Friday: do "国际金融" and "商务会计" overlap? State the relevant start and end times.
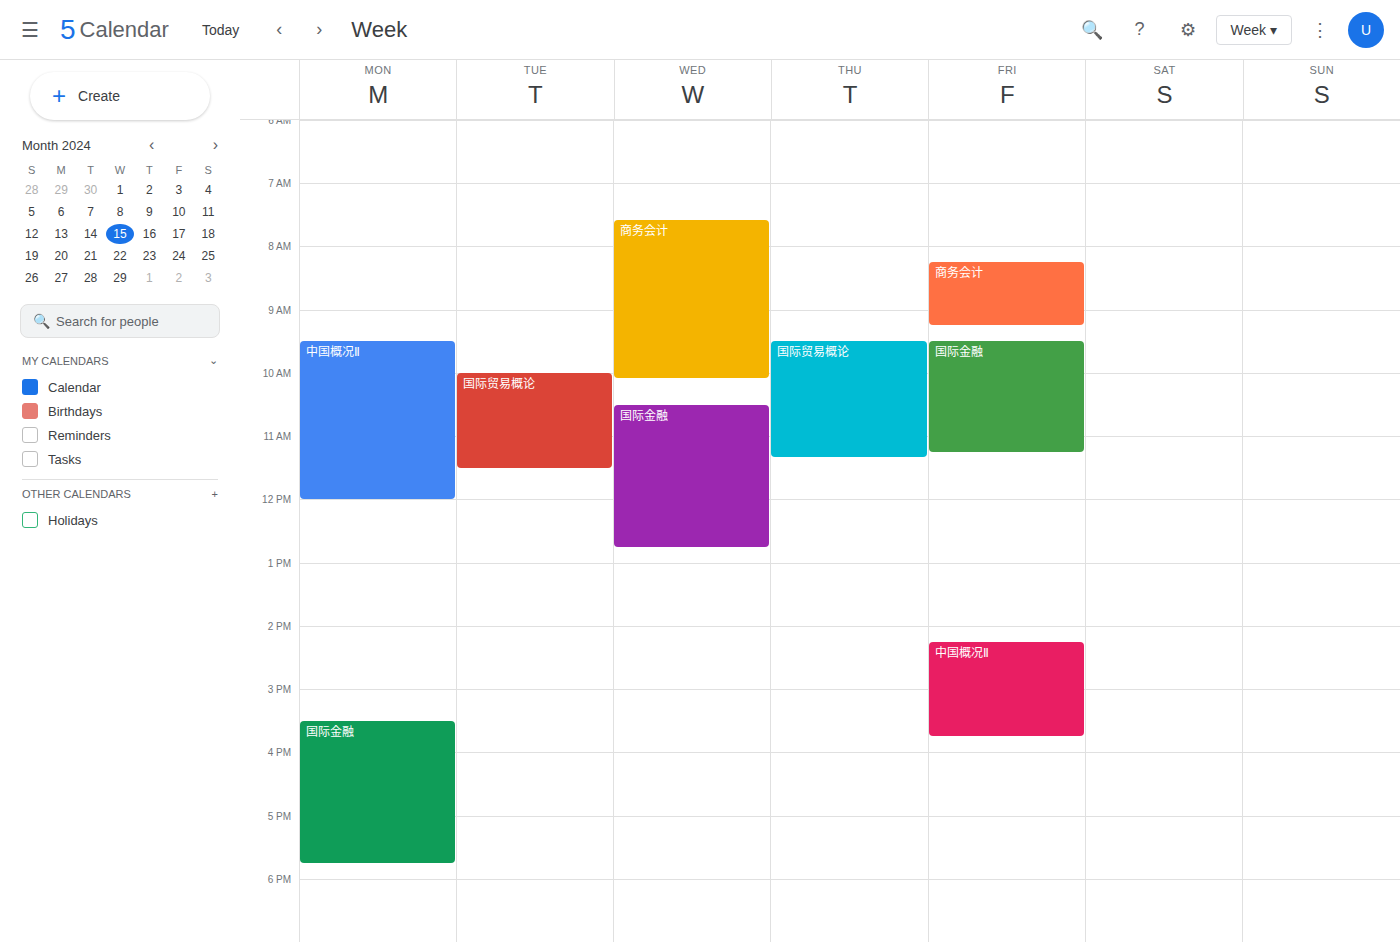
"商务会计" ends at 9:15 AM and "国际金融" starts at 9:30 AM -- no overlap.